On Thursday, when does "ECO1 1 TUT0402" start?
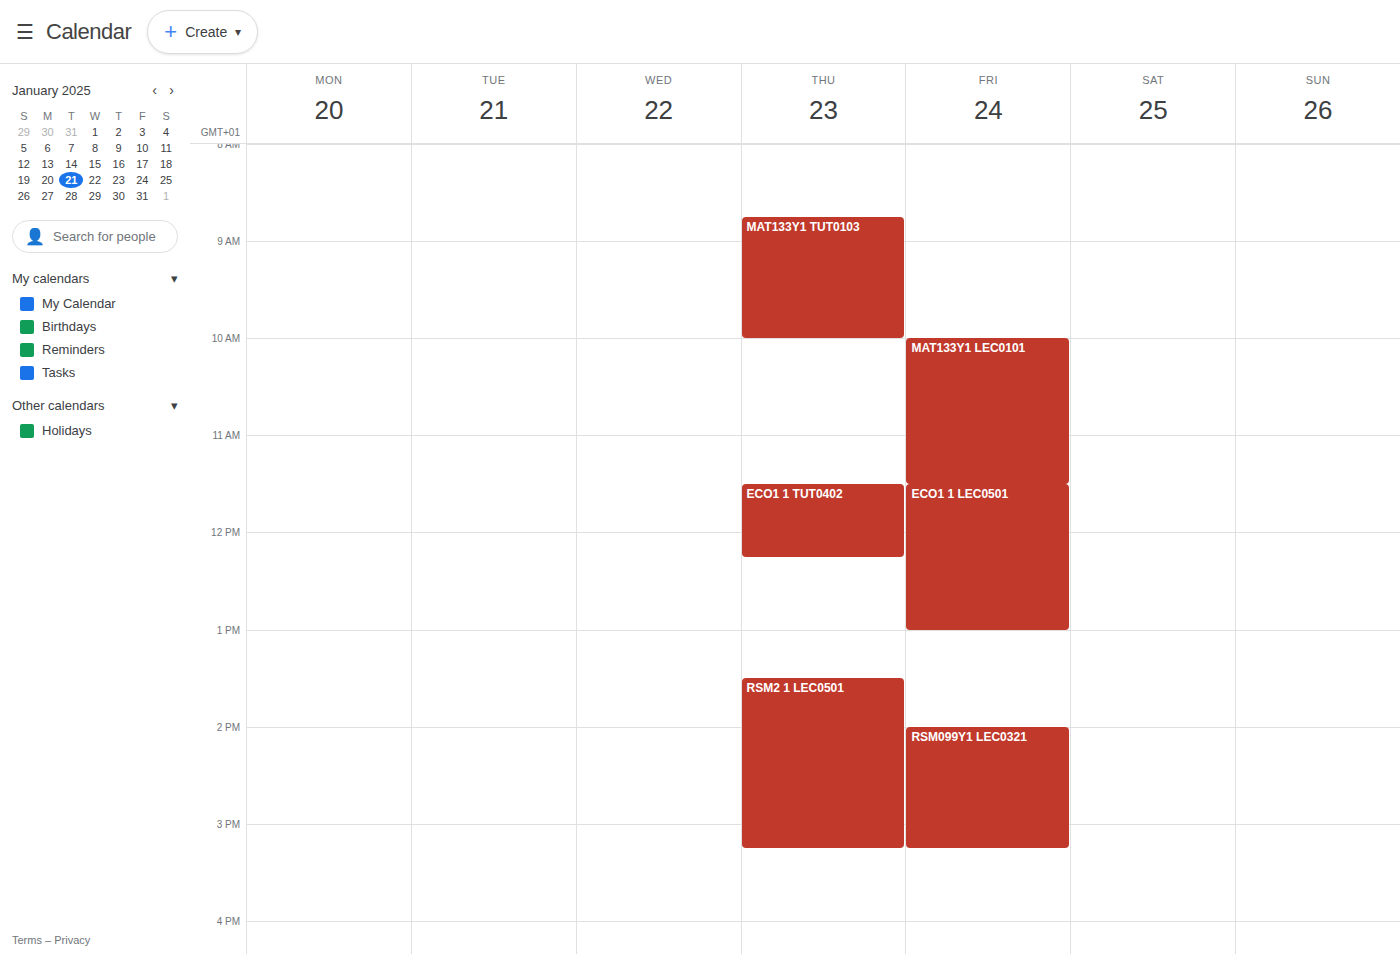
11:30 AM